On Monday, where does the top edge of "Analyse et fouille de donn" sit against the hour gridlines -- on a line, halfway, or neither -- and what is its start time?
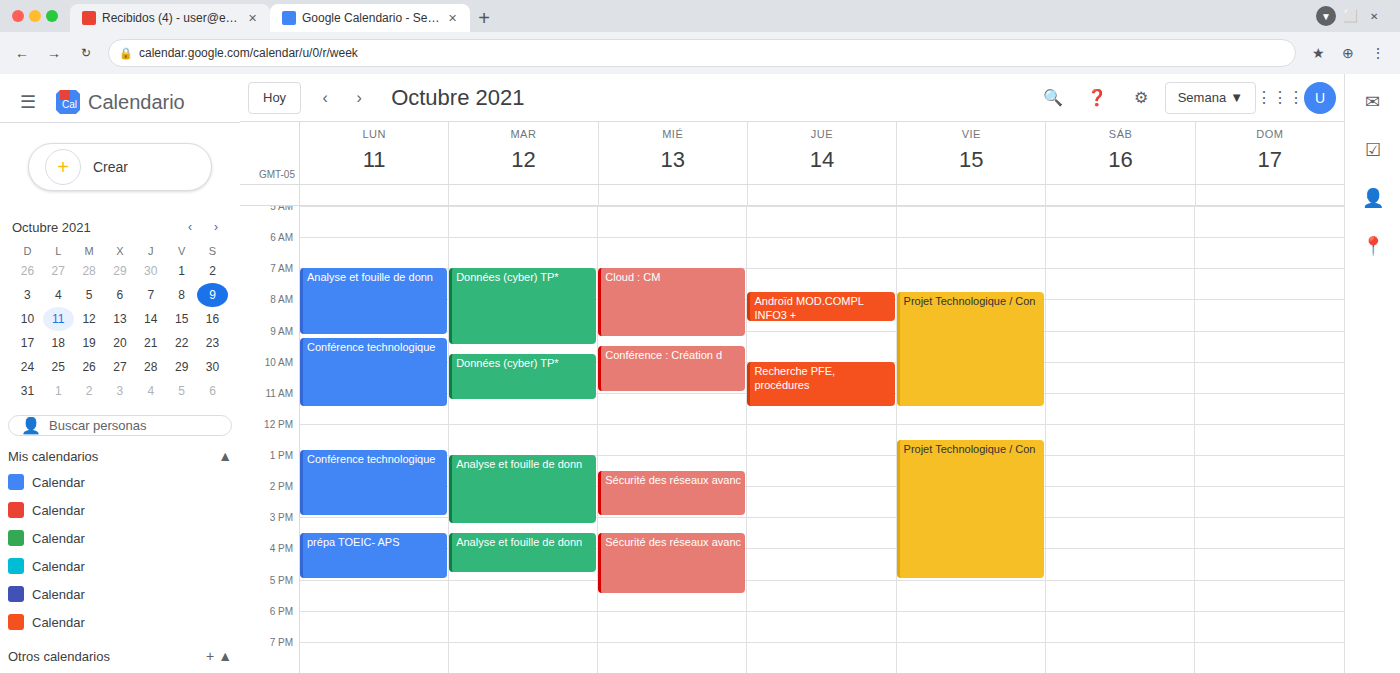
7:00 AM -- exactly on the 7 AM line.